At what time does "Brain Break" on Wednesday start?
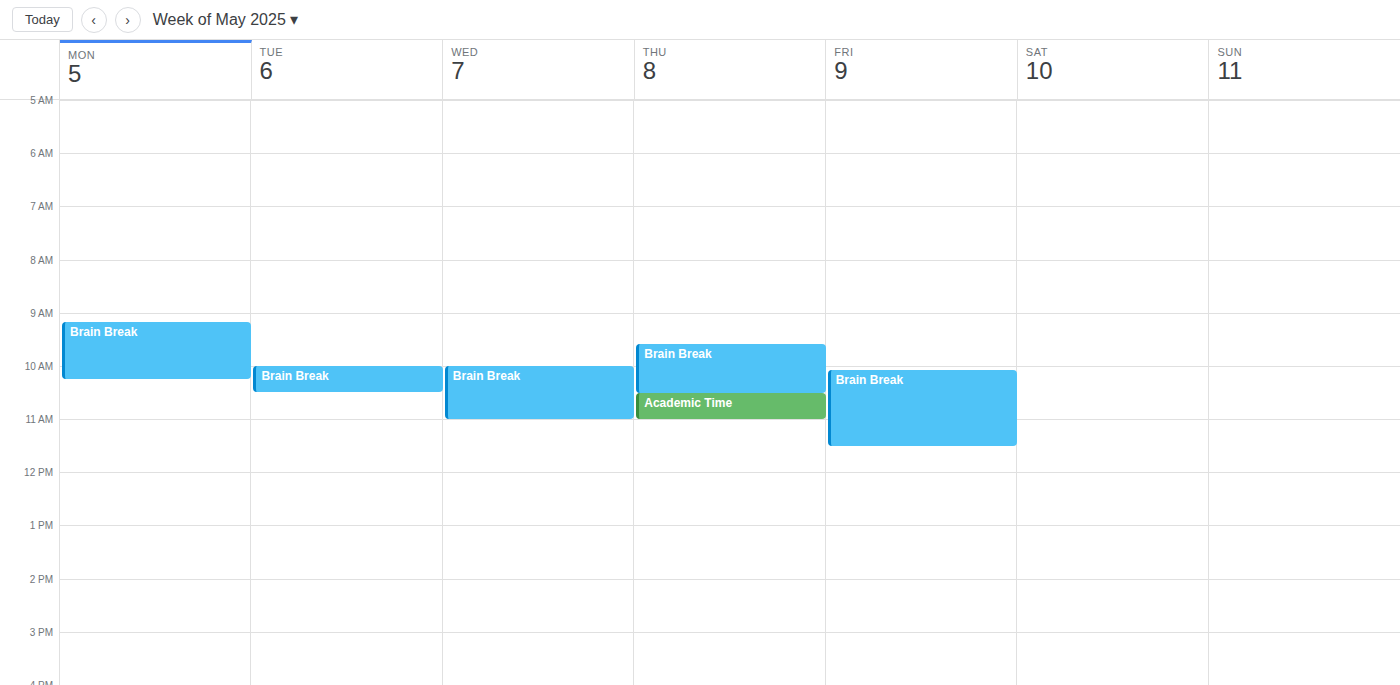
10:00 AM